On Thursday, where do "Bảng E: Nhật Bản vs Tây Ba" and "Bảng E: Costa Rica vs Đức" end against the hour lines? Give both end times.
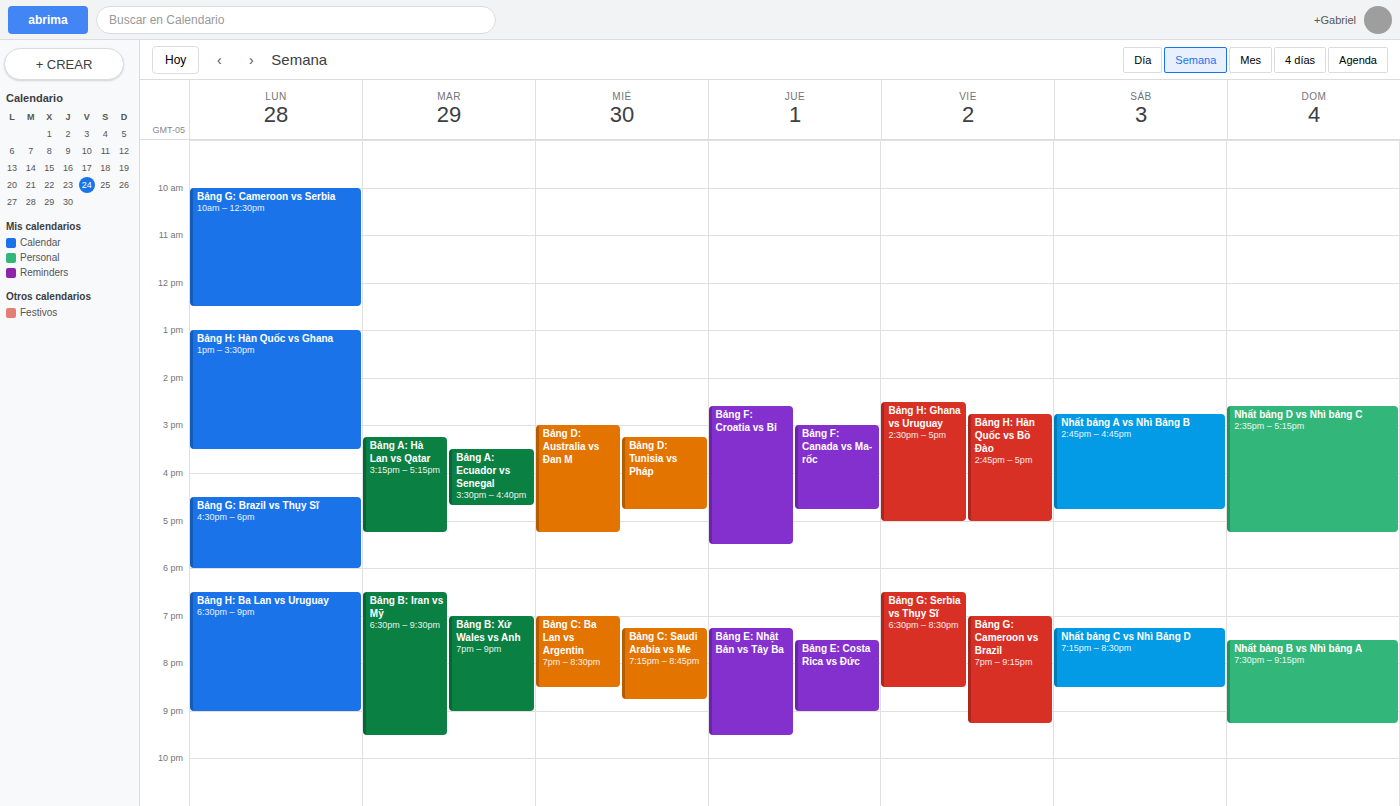
"Bảng E: Nhật Bản vs Tây Ba": 9:30 PM, halfway between the 9 PM and 10 PM lines. "Bảng E: Costa Rica vs Đức": 9:00 PM, exactly on the 9 PM line.